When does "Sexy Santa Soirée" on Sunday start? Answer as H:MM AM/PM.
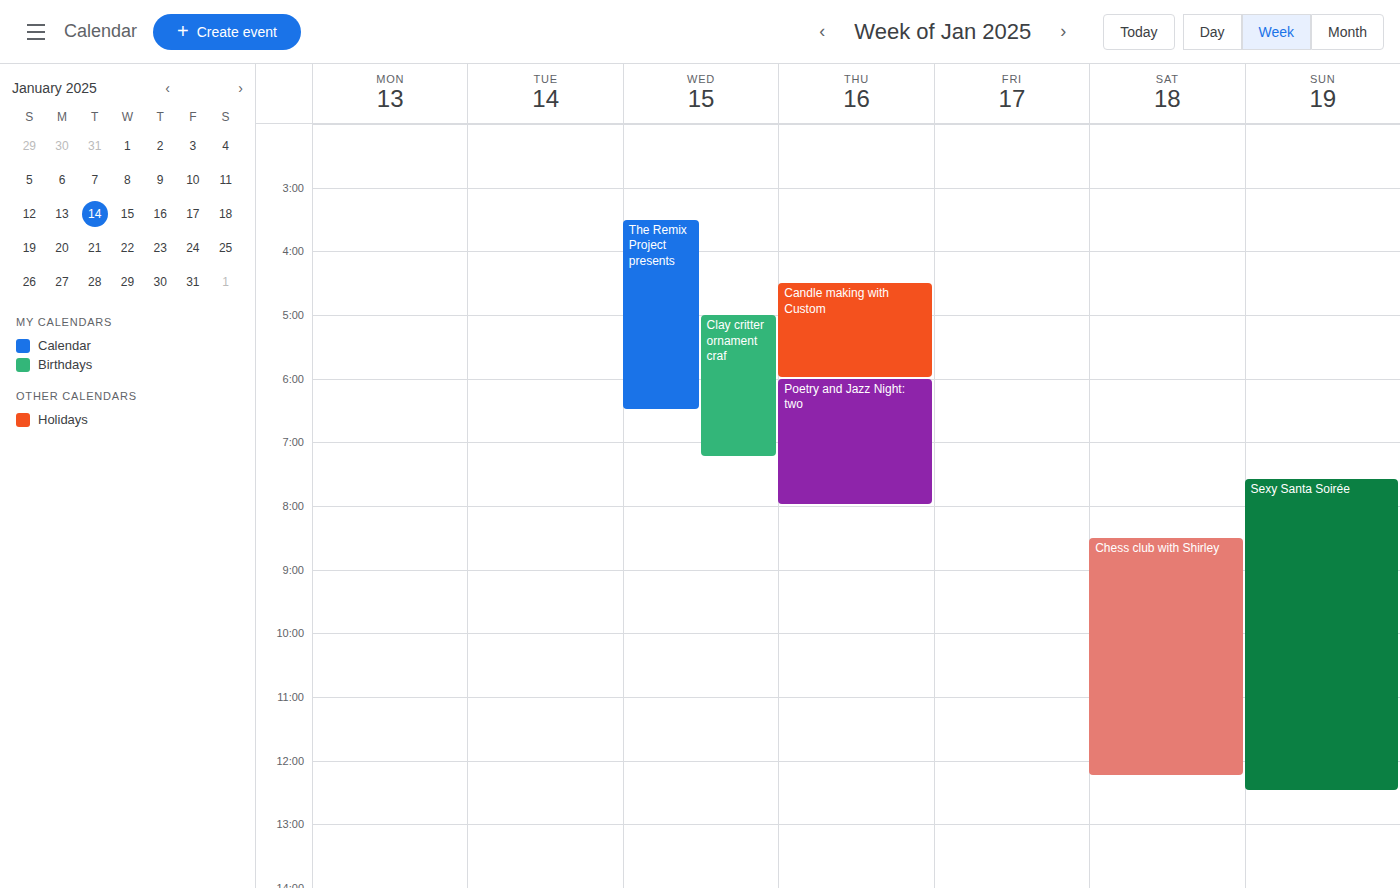
7:35 AM